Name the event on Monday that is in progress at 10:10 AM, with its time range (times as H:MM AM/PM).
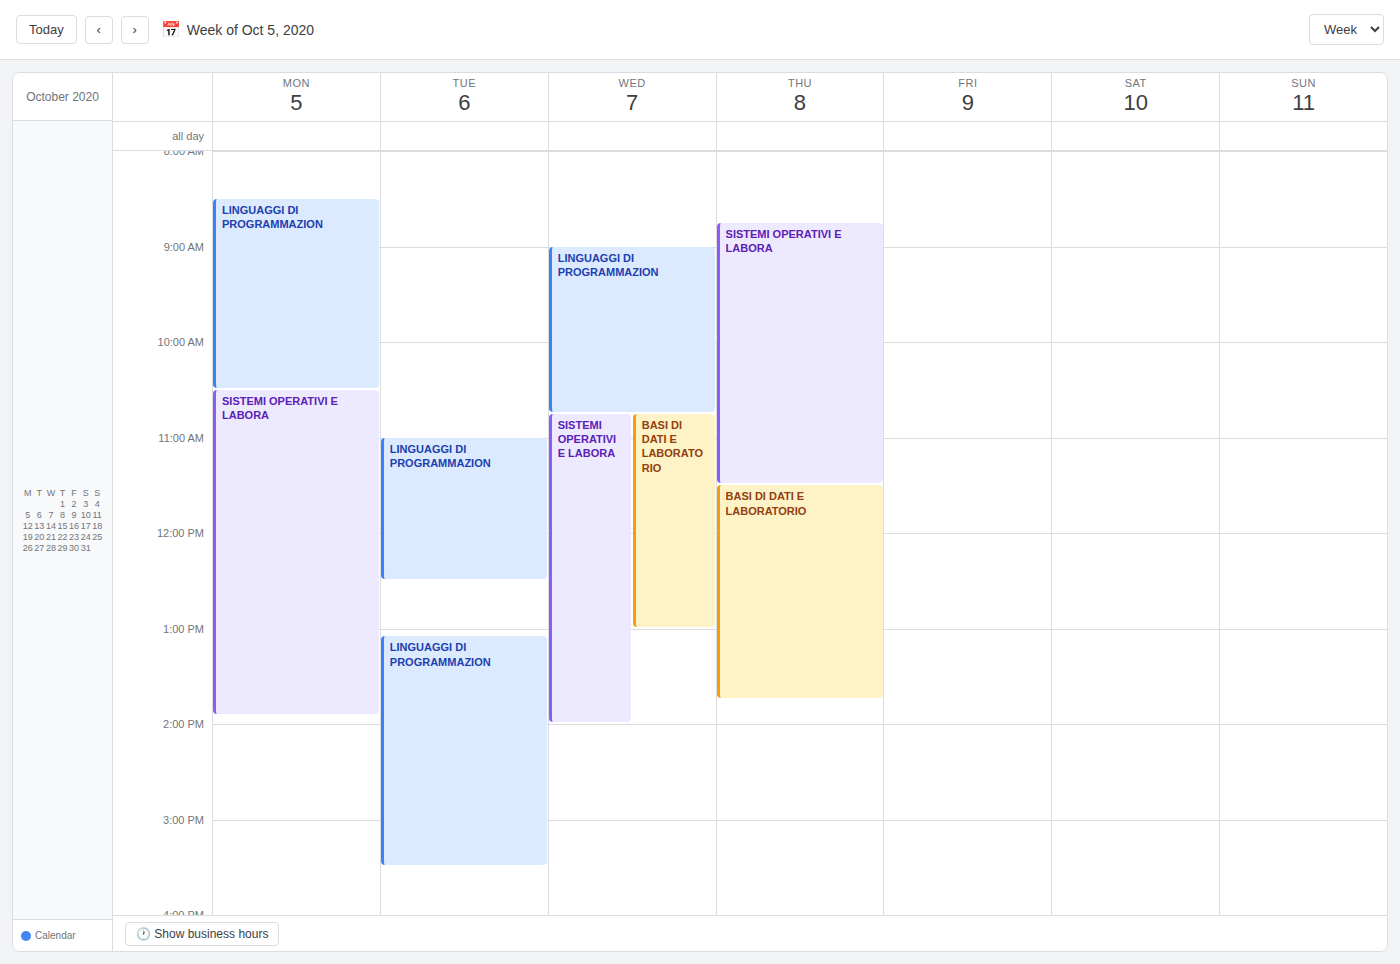
"LINGUAGGI DI PROGRAMMAZION", 8:30 AM to 10:30 AM